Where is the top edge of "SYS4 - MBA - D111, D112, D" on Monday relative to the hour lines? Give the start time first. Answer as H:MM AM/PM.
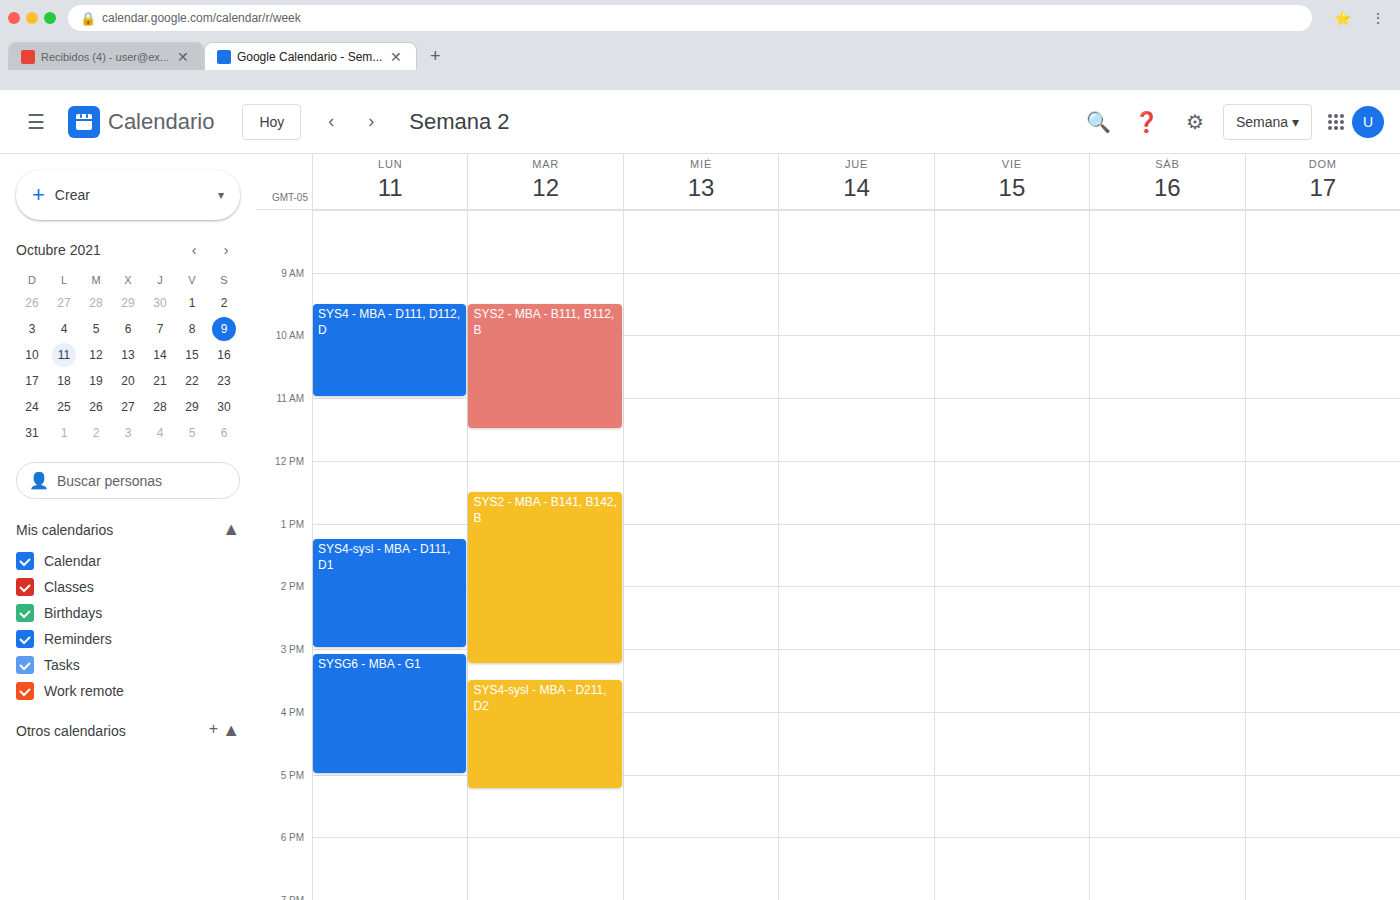
9:30 AM -- halfway between the 9 AM and 10 AM lines.